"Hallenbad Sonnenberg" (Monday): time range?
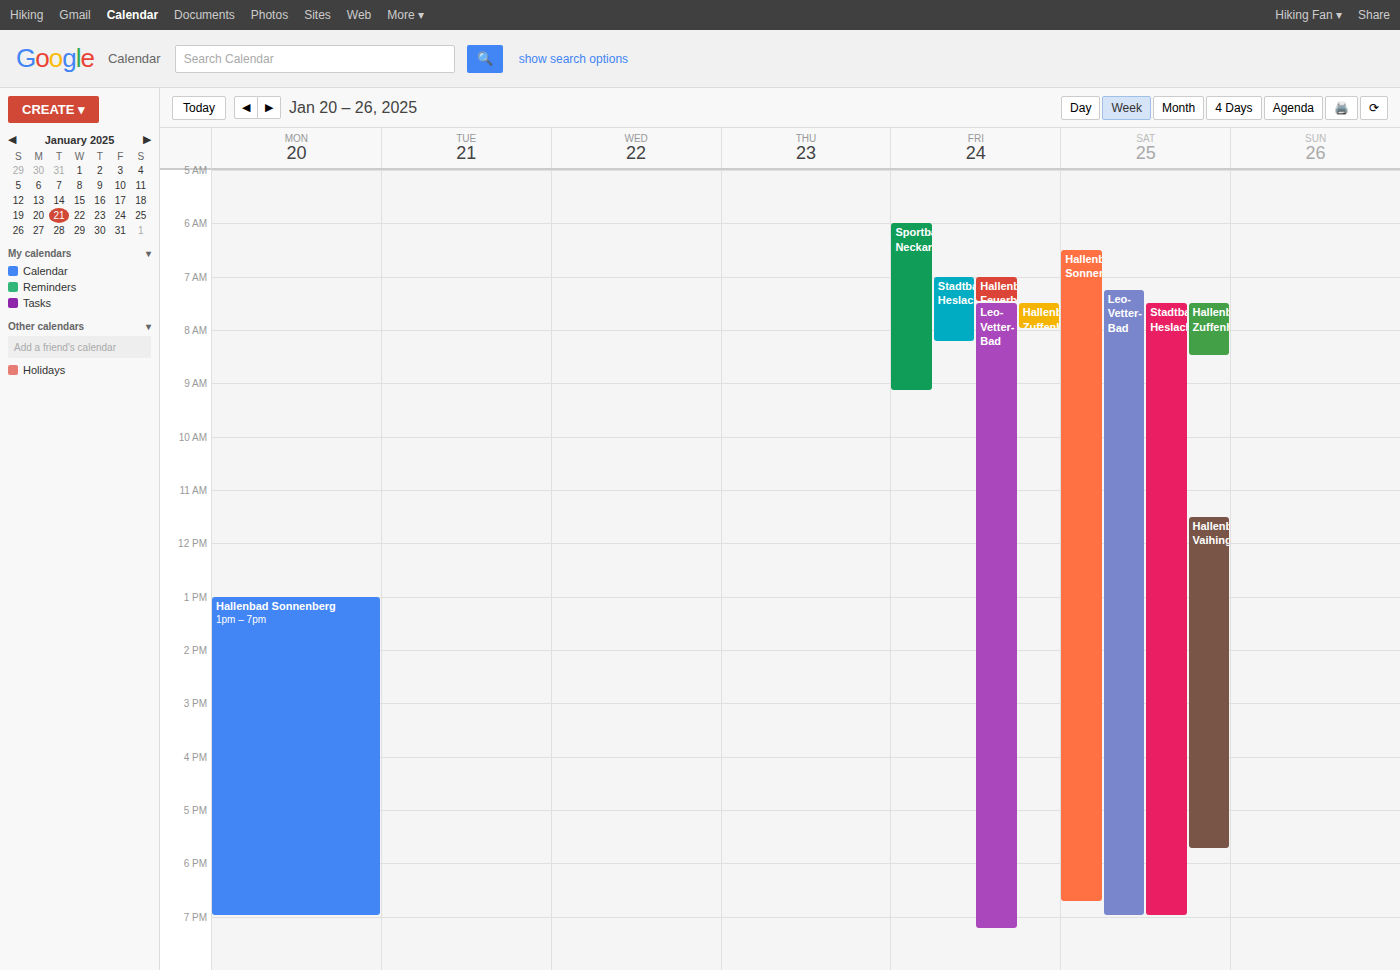
1:00 PM to 7:00 PM